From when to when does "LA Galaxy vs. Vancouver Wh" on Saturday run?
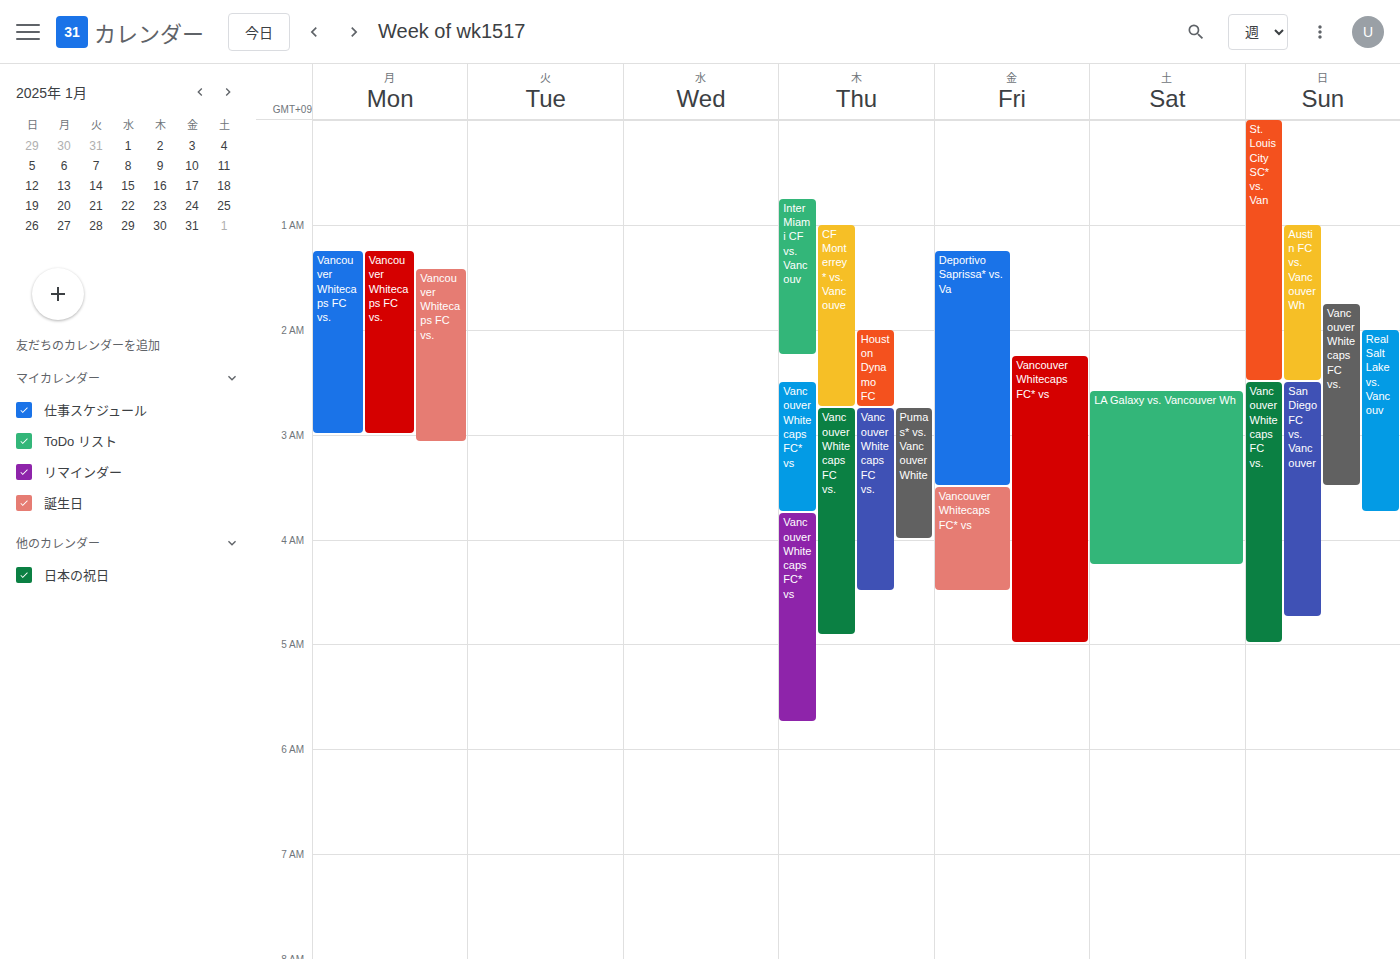
2:35 AM to 4:15 AM